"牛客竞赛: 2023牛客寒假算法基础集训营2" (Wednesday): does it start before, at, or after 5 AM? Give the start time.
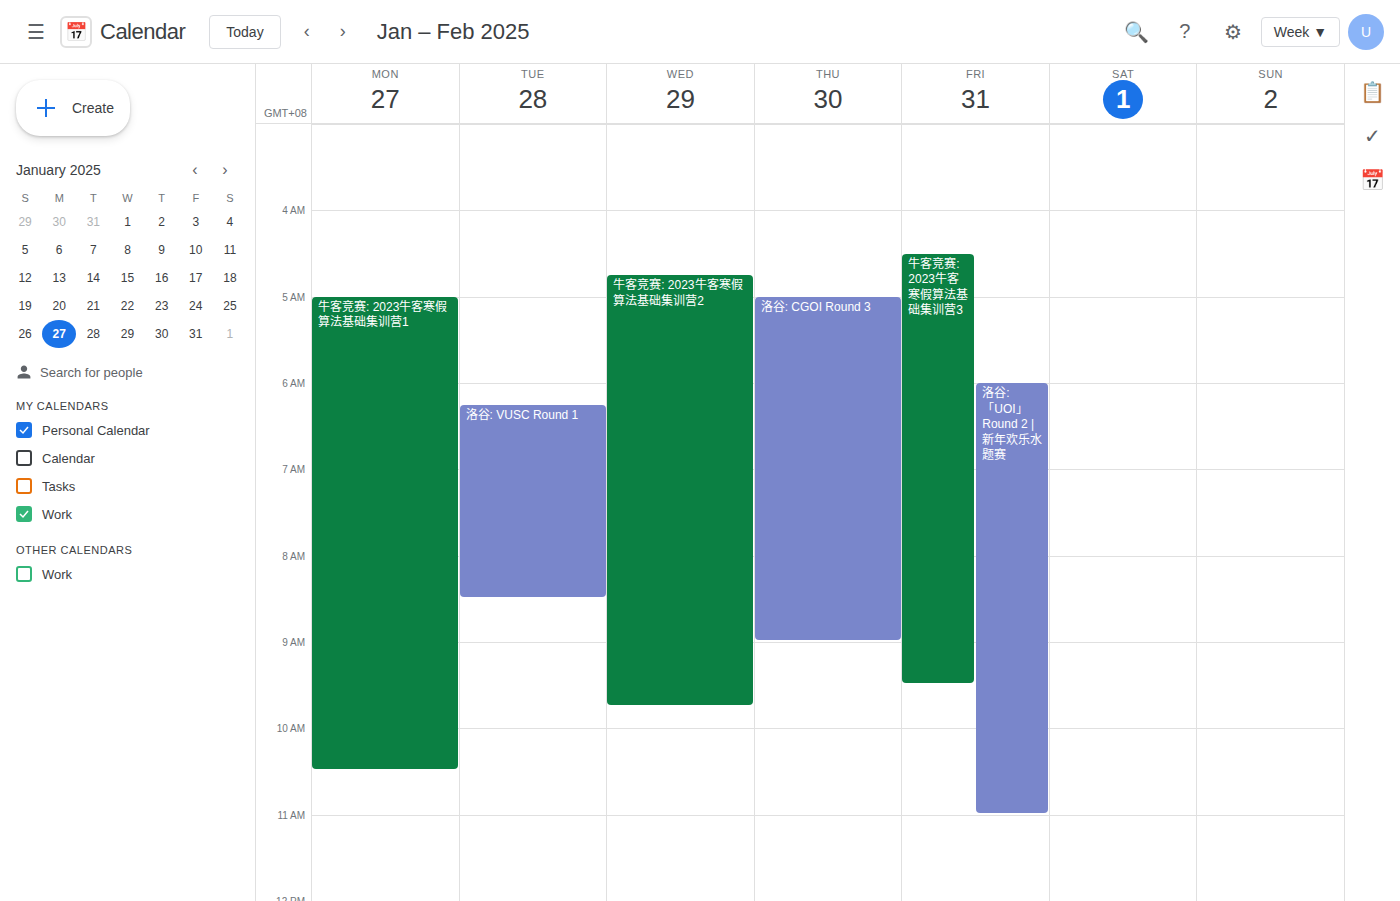
4:45 AM -- before 5 AM, 15 minutes above the 5 AM line.